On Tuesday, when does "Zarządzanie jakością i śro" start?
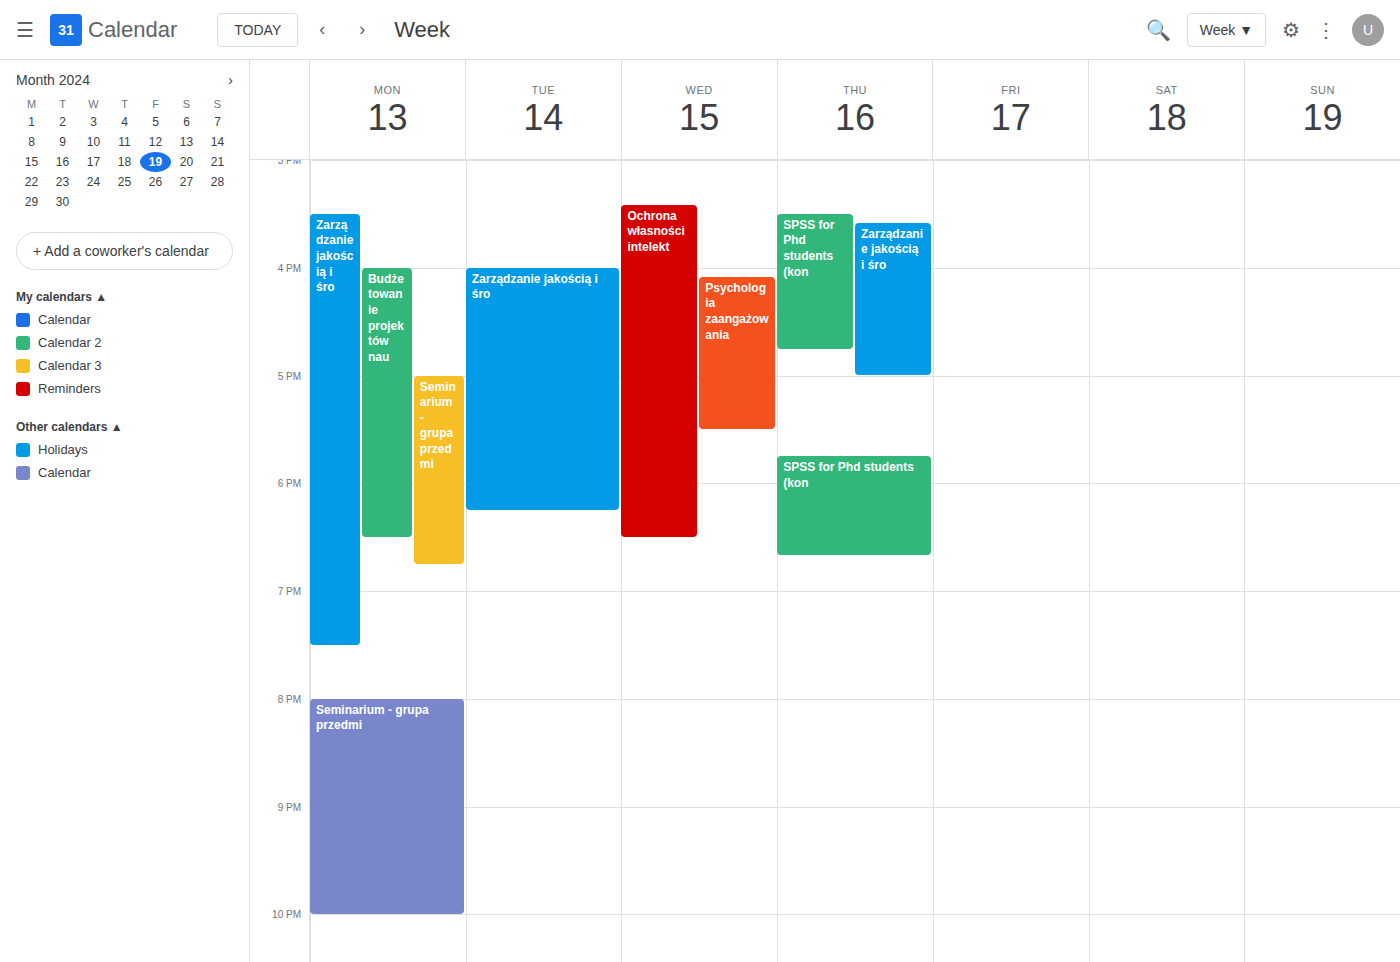
4:00 PM